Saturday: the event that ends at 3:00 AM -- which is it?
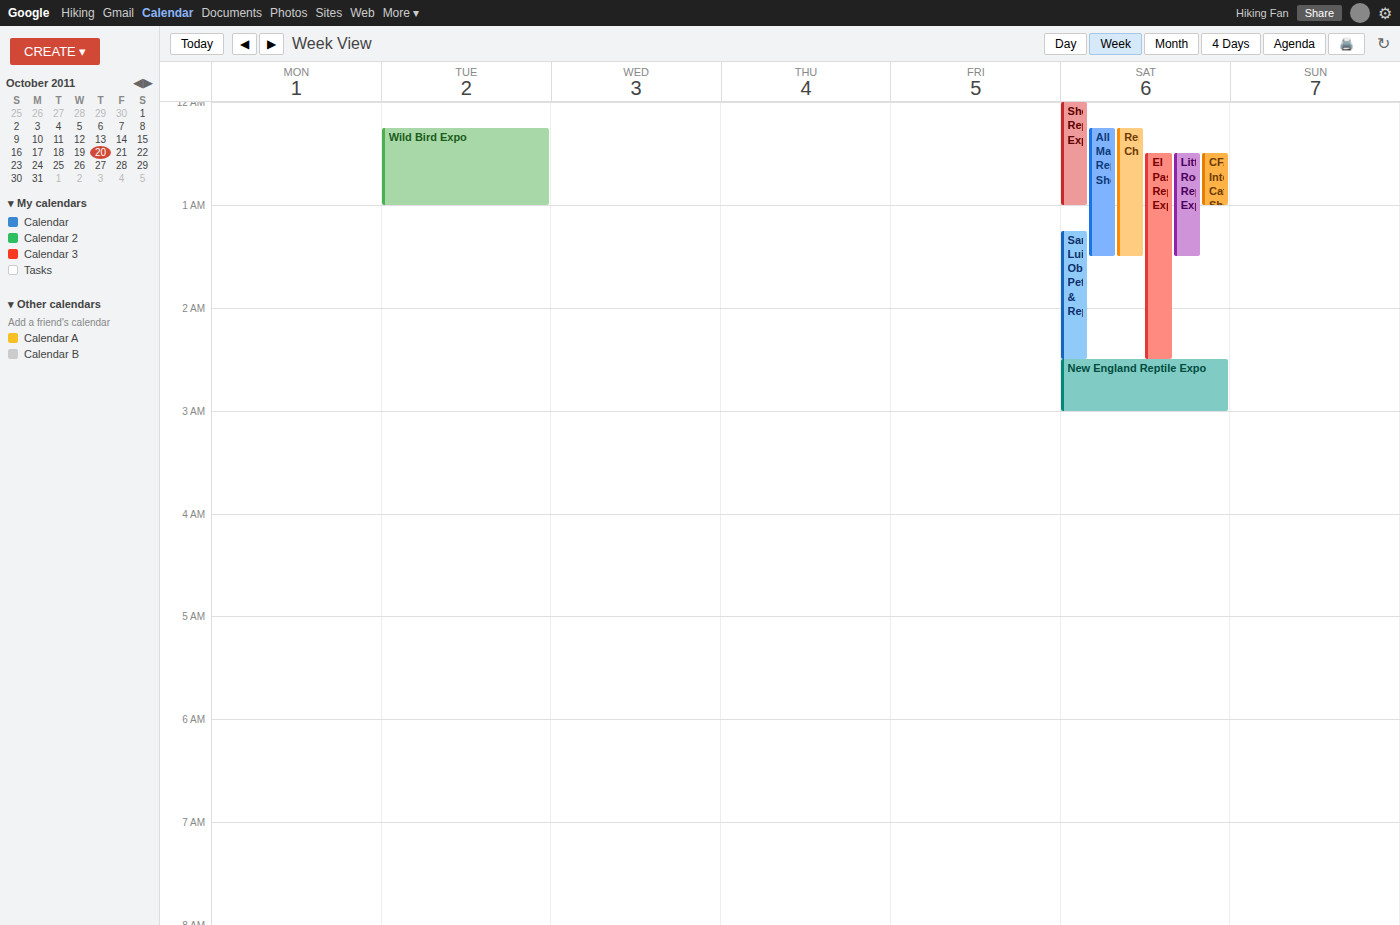
"New England Reptile Expo"